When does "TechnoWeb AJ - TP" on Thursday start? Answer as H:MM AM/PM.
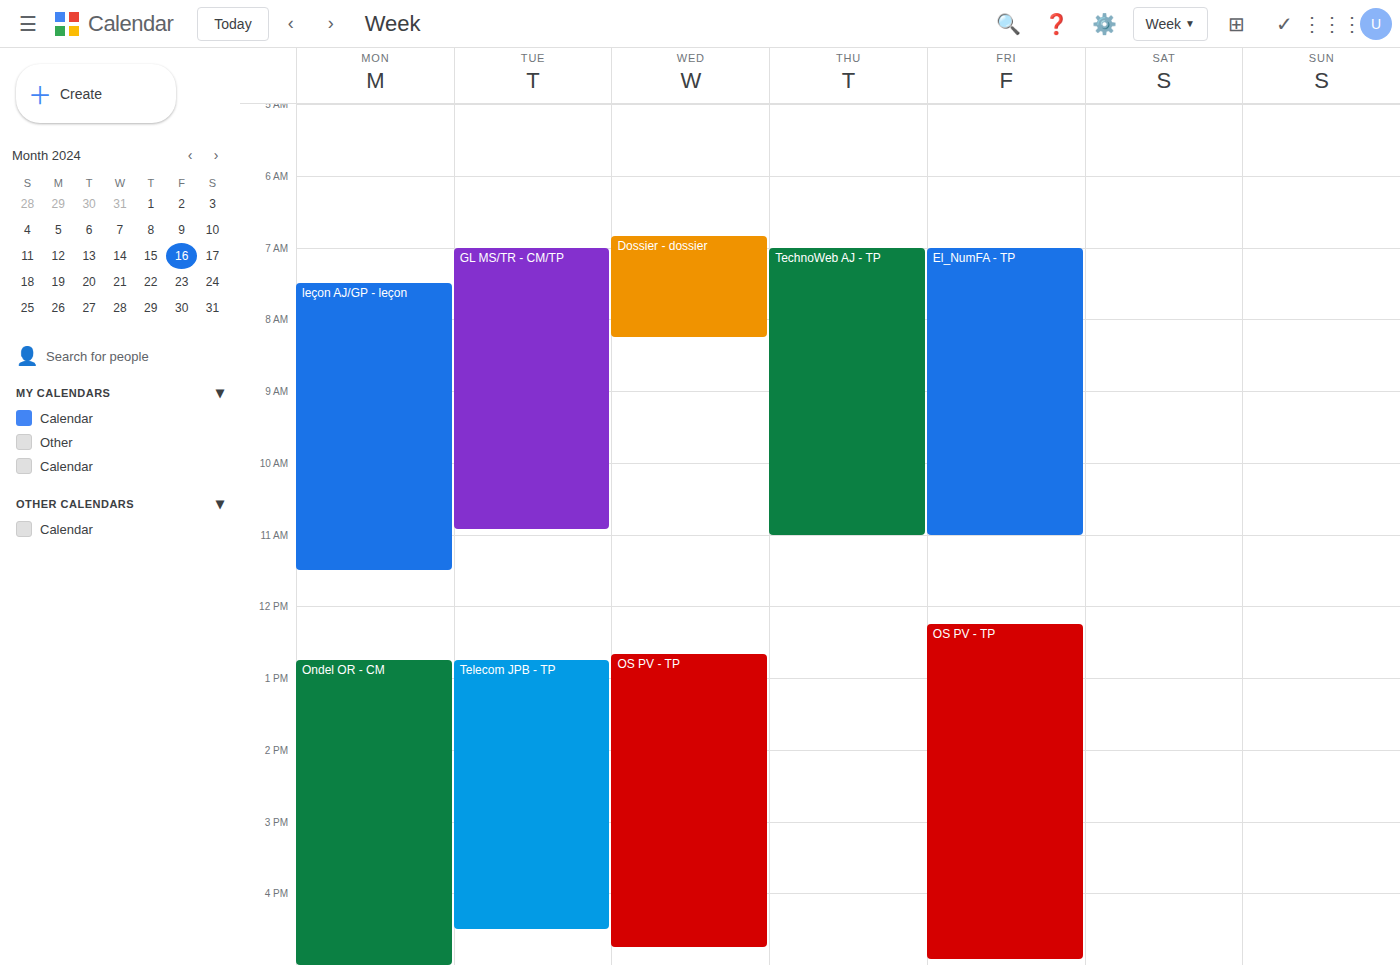
7:00 AM